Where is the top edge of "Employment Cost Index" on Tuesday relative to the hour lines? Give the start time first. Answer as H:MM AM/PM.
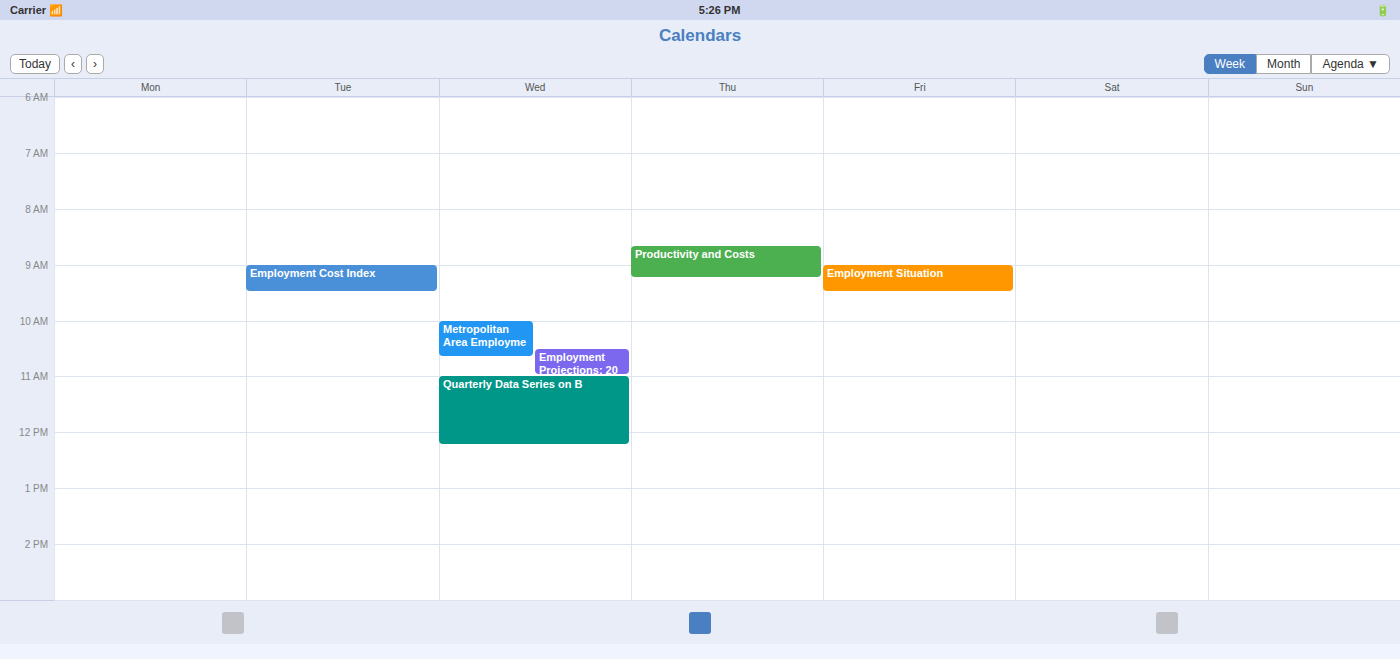
9:00 AM -- exactly on the 9 AM line.